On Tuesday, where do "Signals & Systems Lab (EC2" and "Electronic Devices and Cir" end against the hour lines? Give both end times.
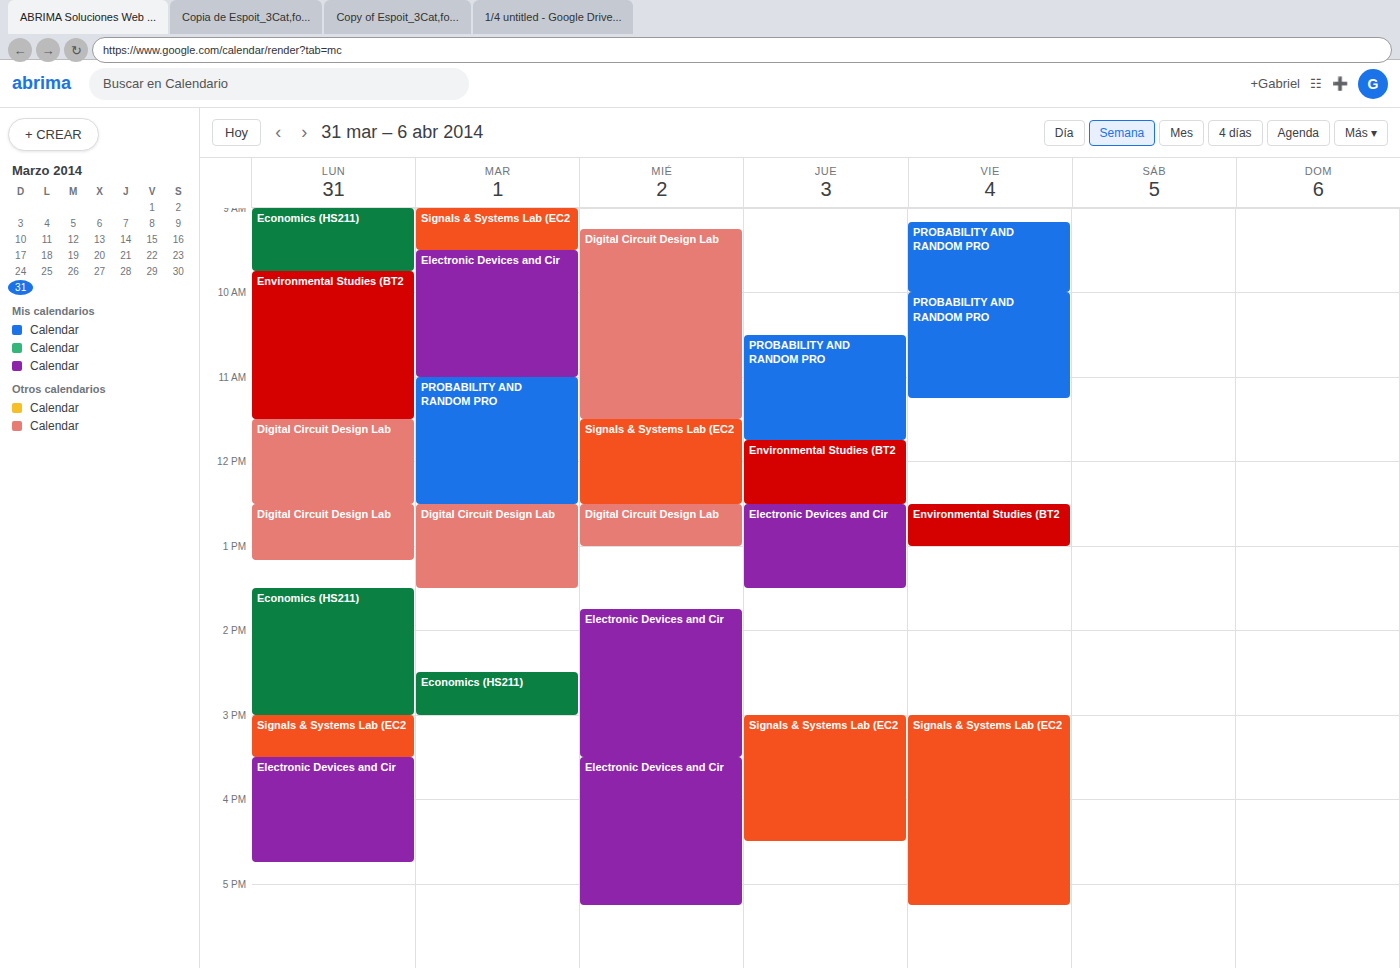
"Signals & Systems Lab (EC2": 9:30 AM, halfway between the 9 AM and 10 AM lines. "Electronic Devices and Cir": 11:00 AM, exactly on the 11 AM line.